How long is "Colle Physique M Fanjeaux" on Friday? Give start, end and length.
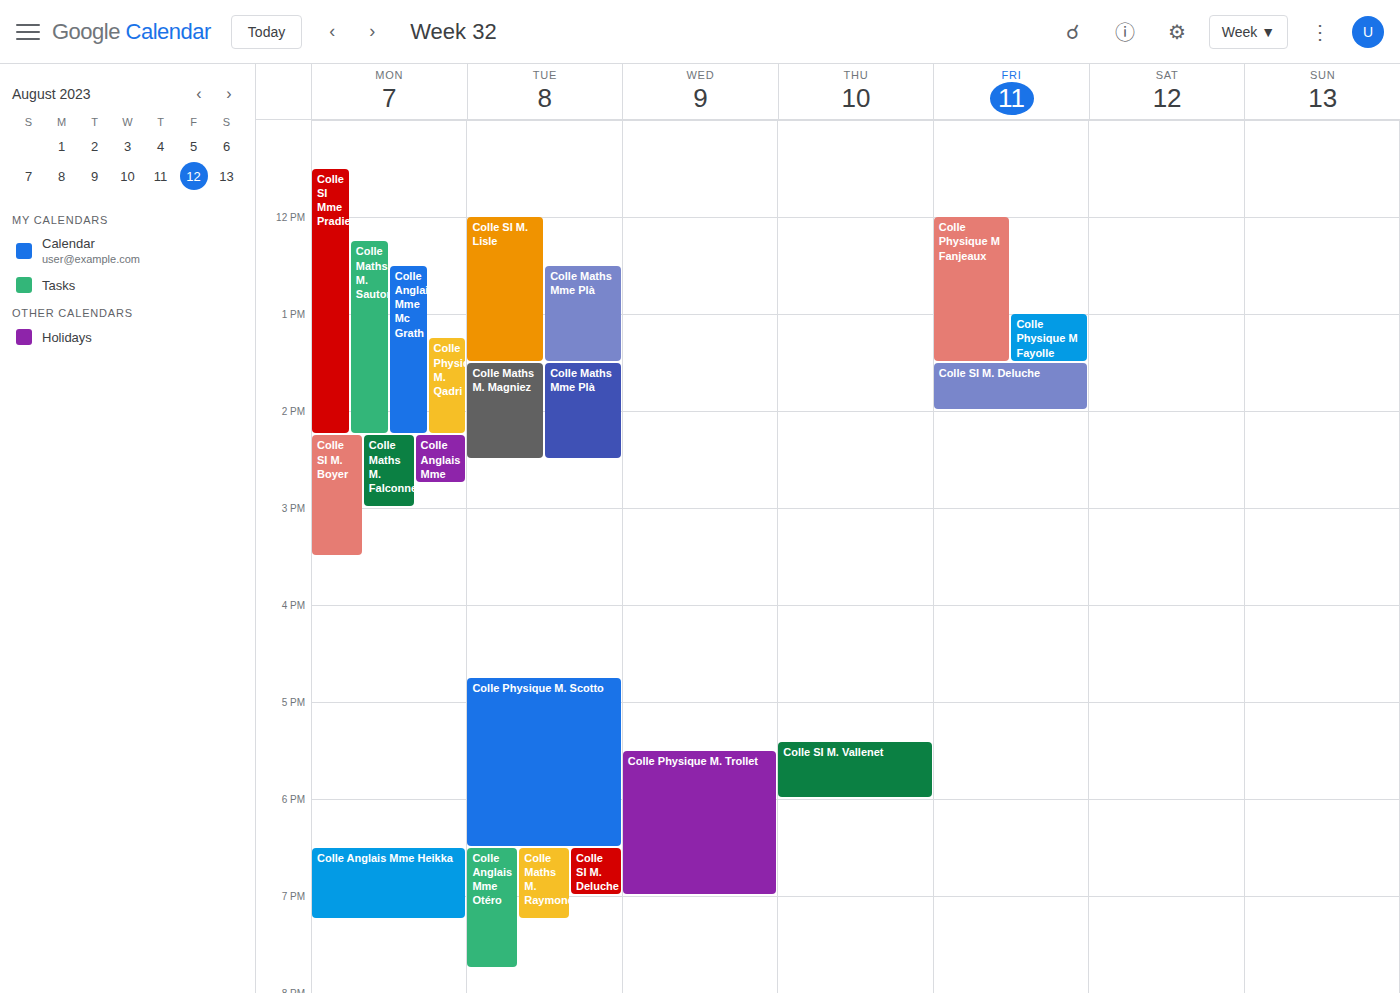
12:00 PM to 1:30 PM, 1 hour 30 minutes